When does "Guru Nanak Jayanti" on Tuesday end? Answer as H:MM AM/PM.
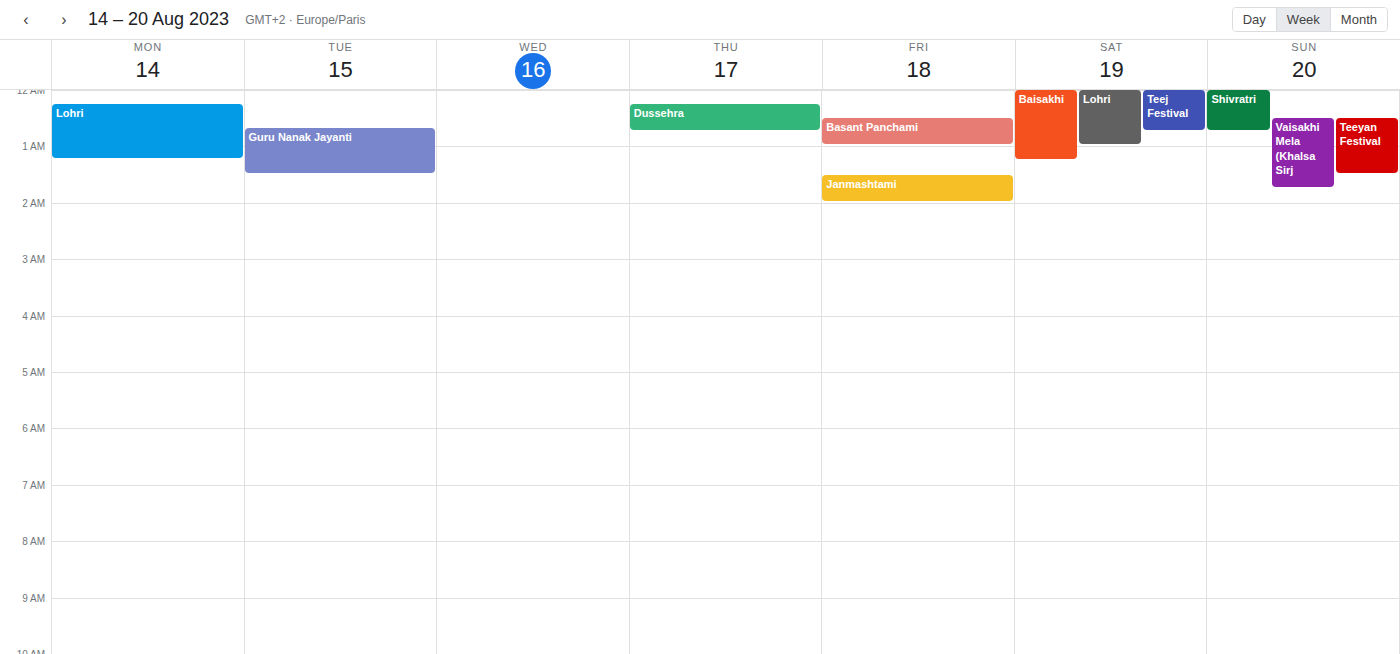
1:30 AM